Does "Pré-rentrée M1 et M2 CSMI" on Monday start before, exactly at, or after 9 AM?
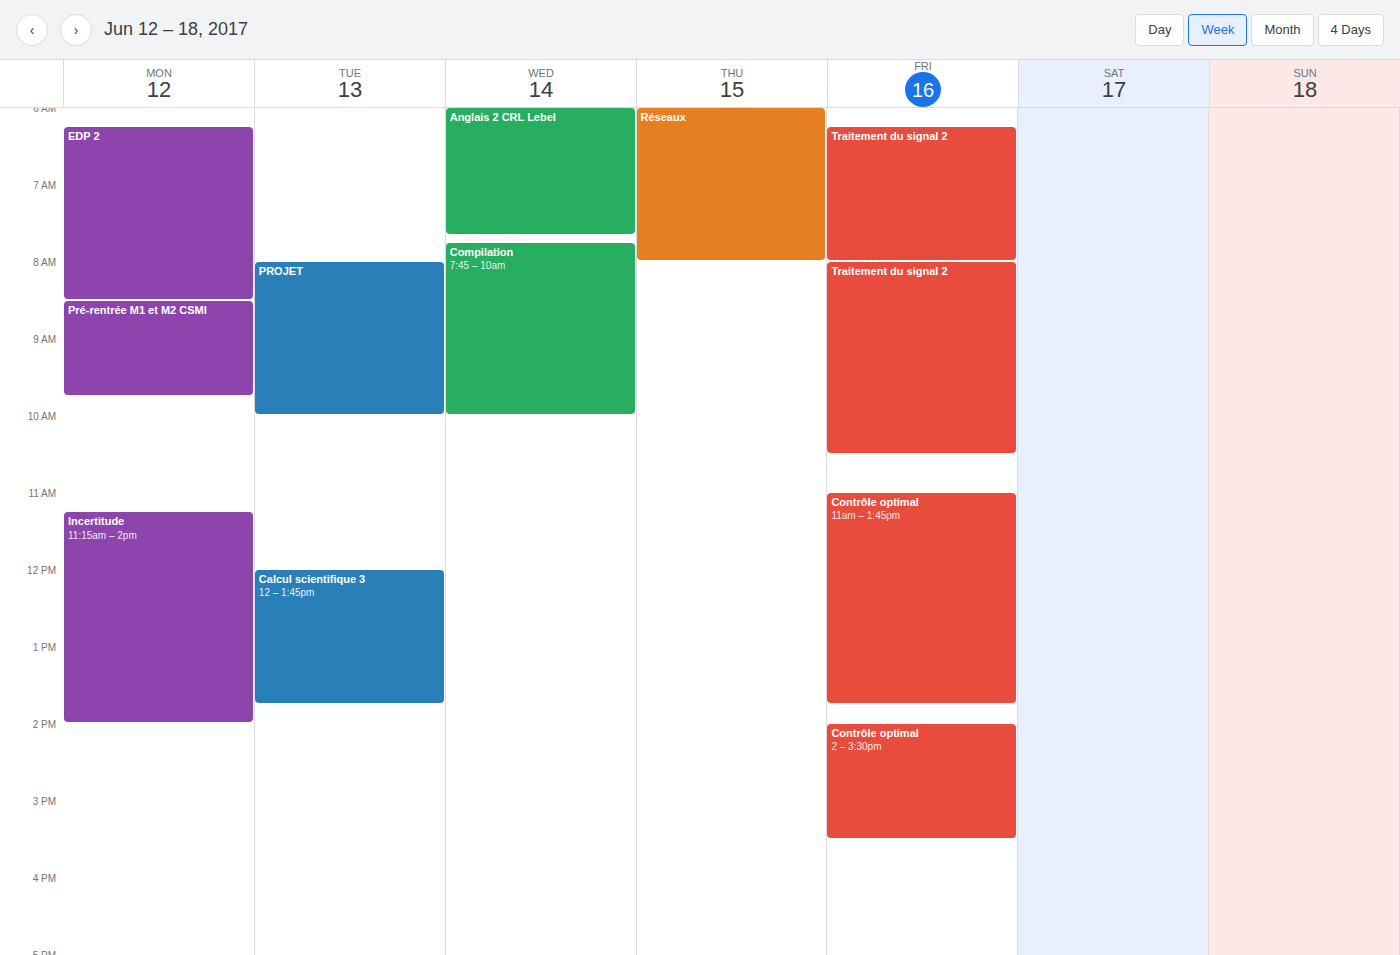
8:30 AM -- before 9 AM, 30 minutes above the 9 AM line.